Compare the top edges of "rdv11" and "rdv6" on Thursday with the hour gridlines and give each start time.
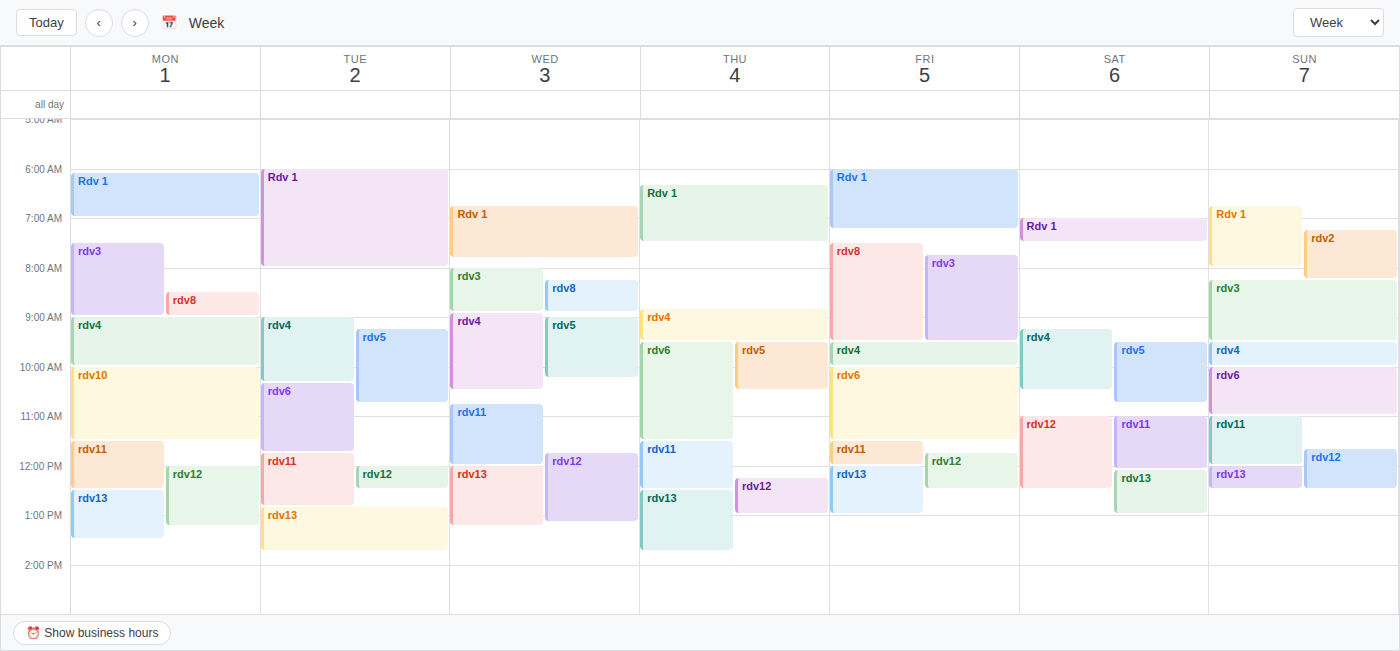
"rdv11": 11:30 AM, halfway between the 11 AM and 12 PM lines. "rdv6": 9:30 AM, halfway between the 9 AM and 10 AM lines.